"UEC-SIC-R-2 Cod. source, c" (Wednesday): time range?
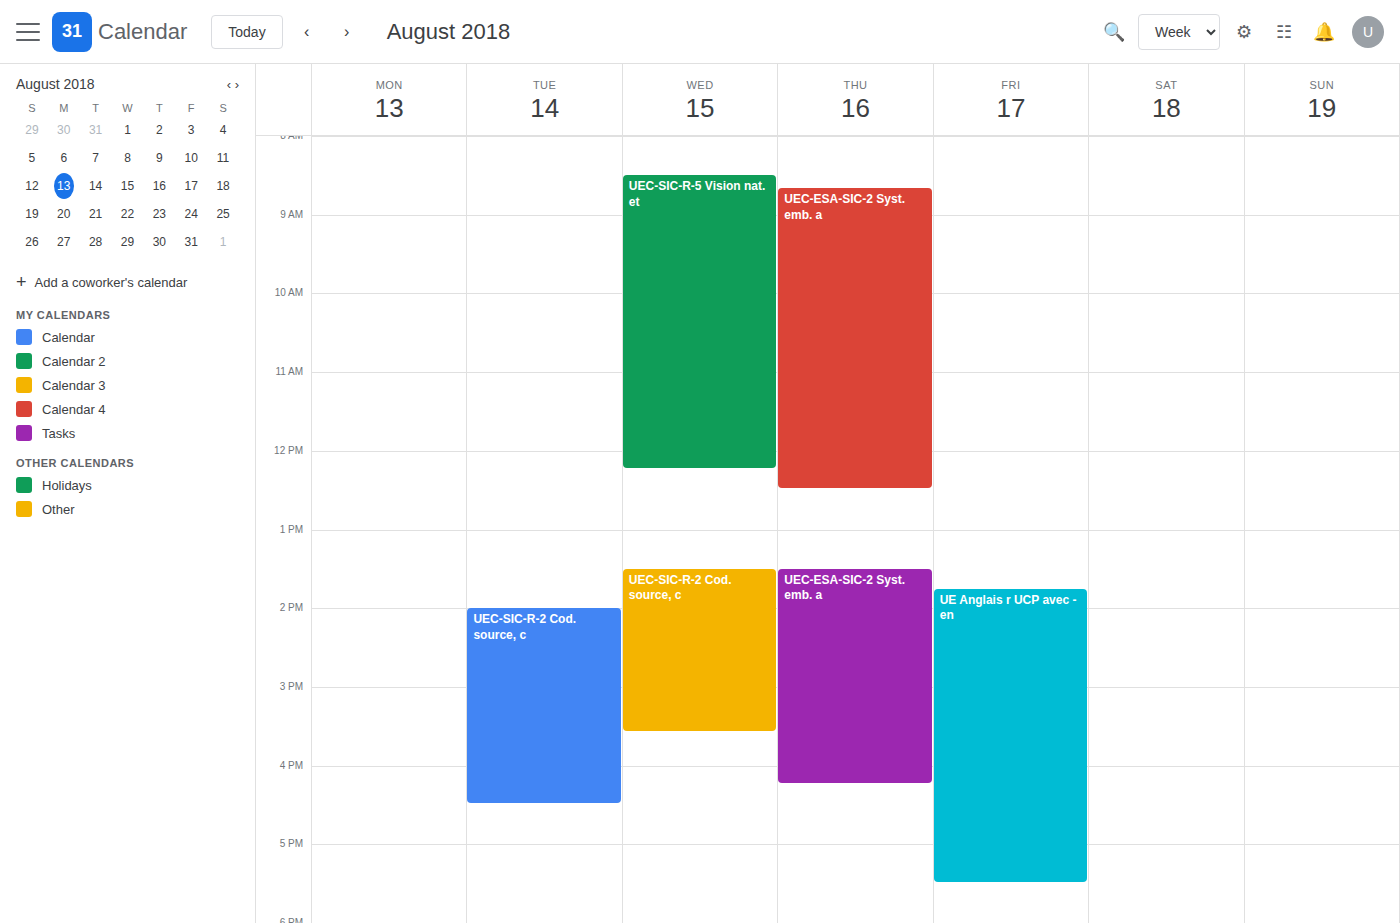
1:30 PM to 3:35 PM